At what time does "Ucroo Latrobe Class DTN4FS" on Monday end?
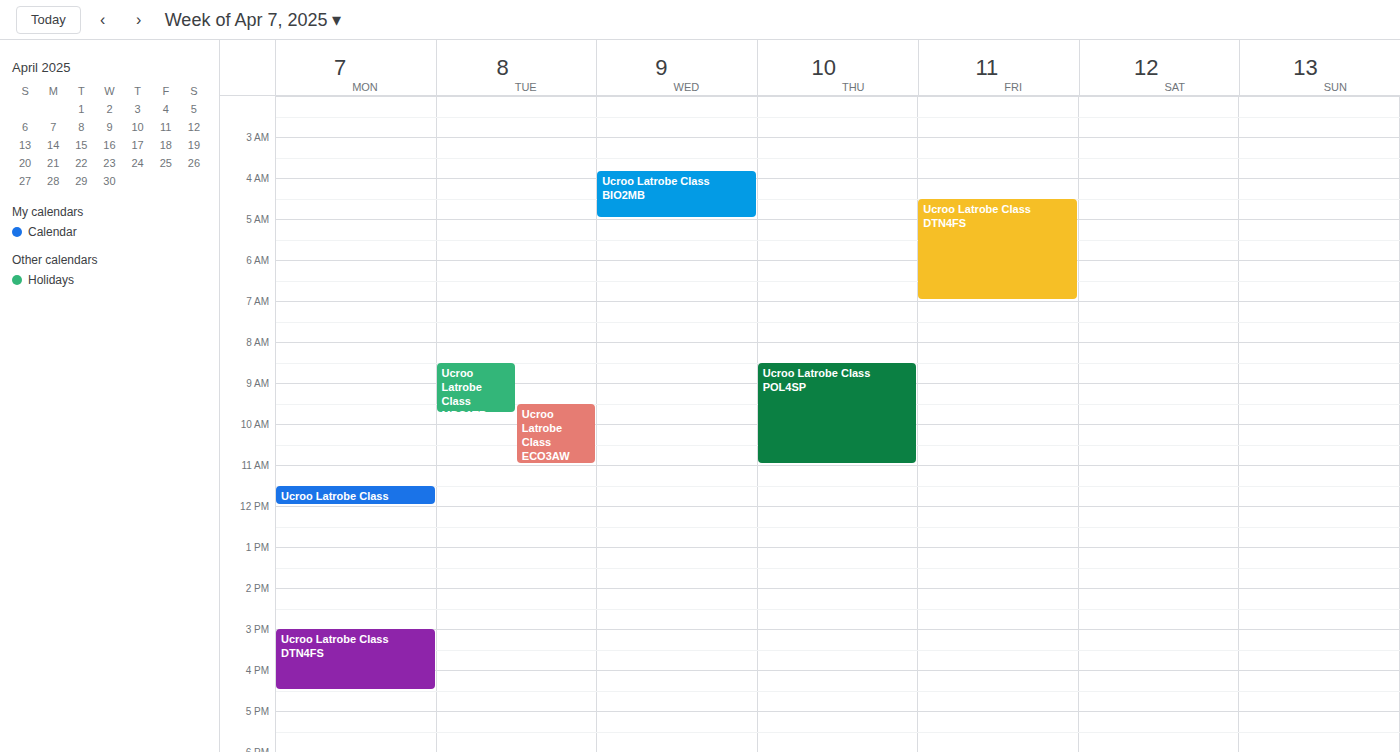
4:30 PM